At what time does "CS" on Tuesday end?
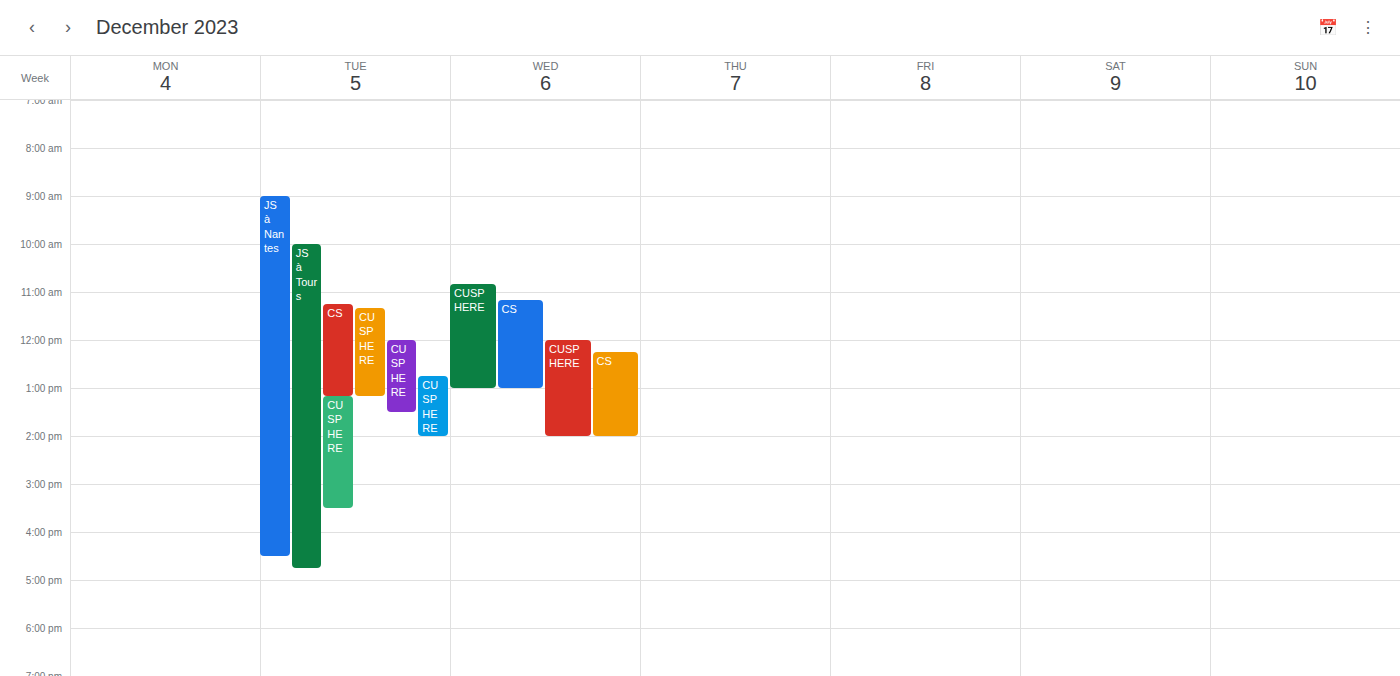
1:10 PM